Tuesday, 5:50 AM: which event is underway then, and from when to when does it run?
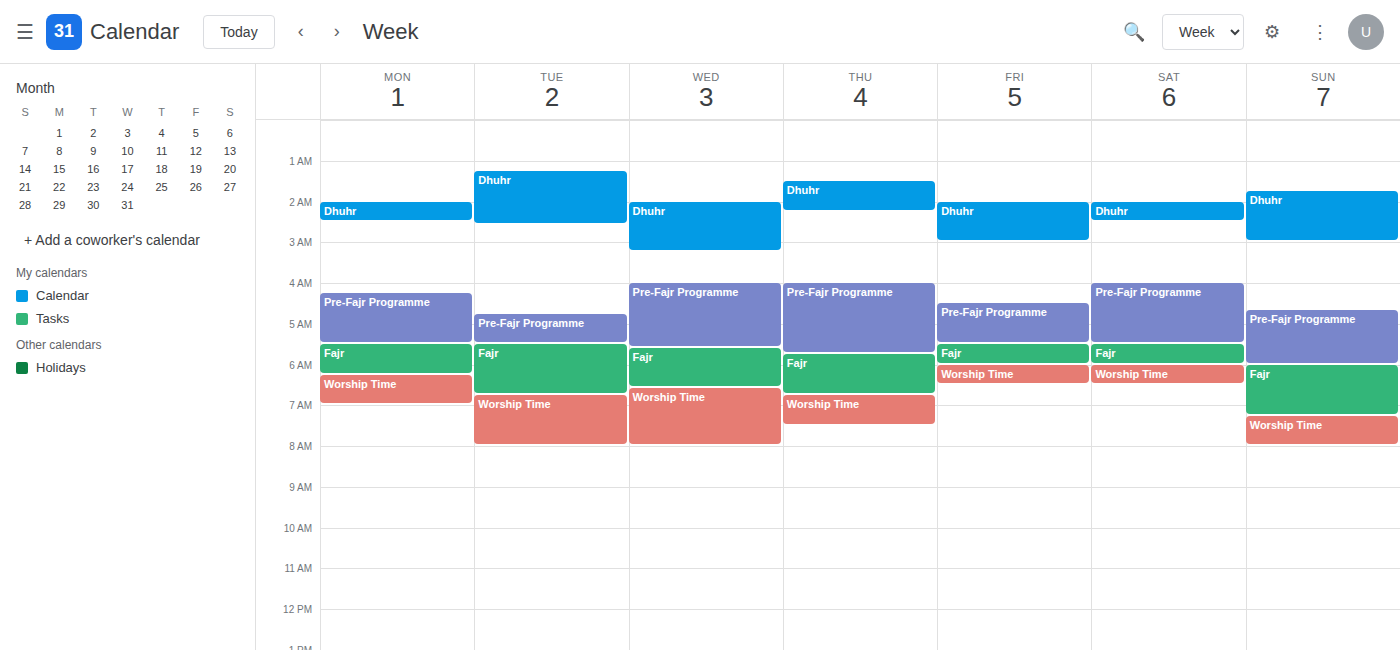
"Fajr", 5:30 AM to 6:45 AM